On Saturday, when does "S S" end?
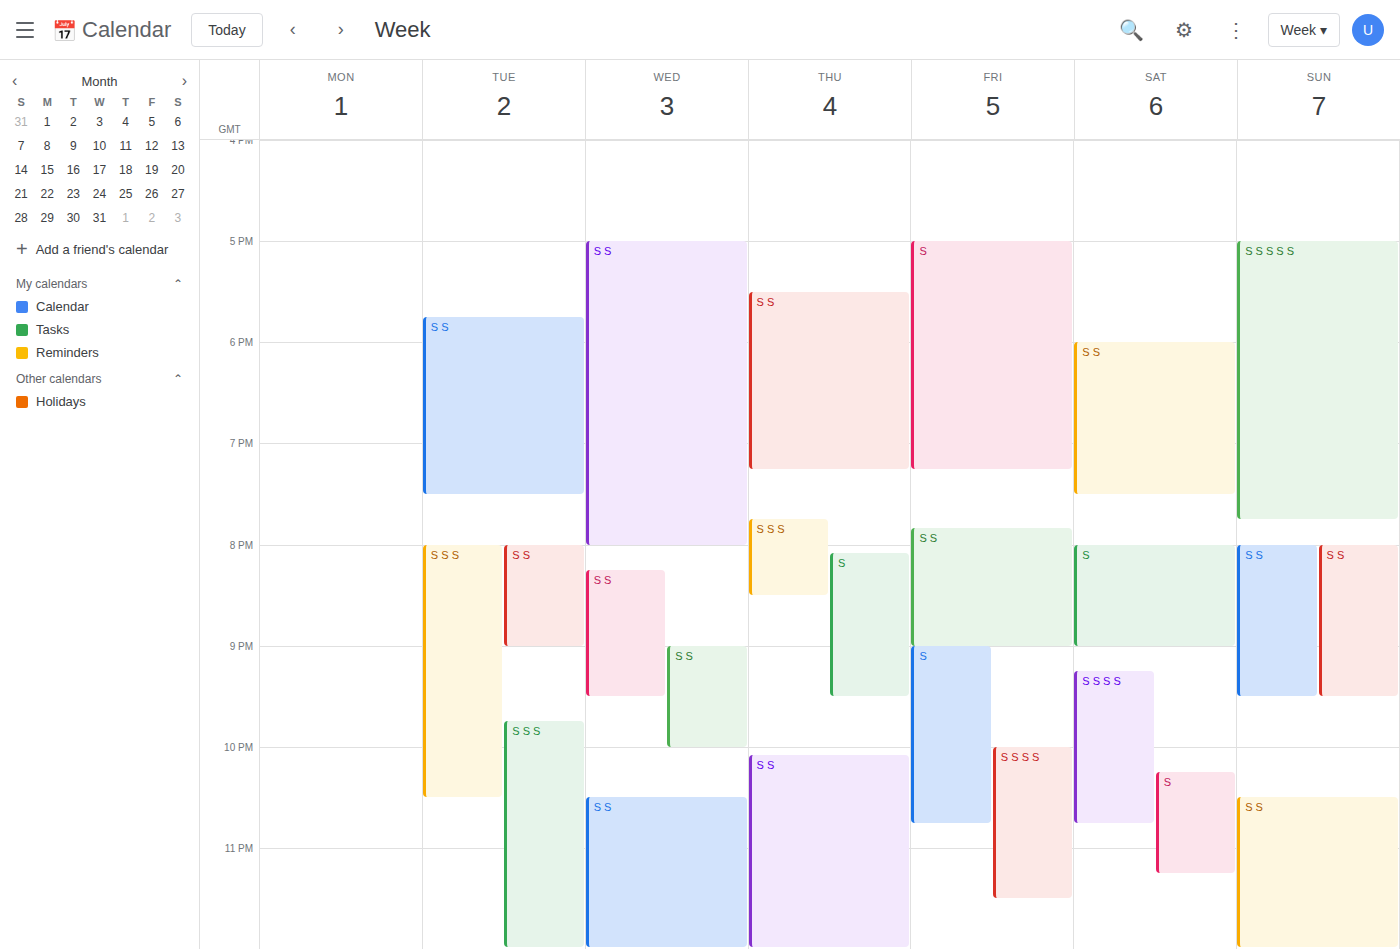
7:30 PM